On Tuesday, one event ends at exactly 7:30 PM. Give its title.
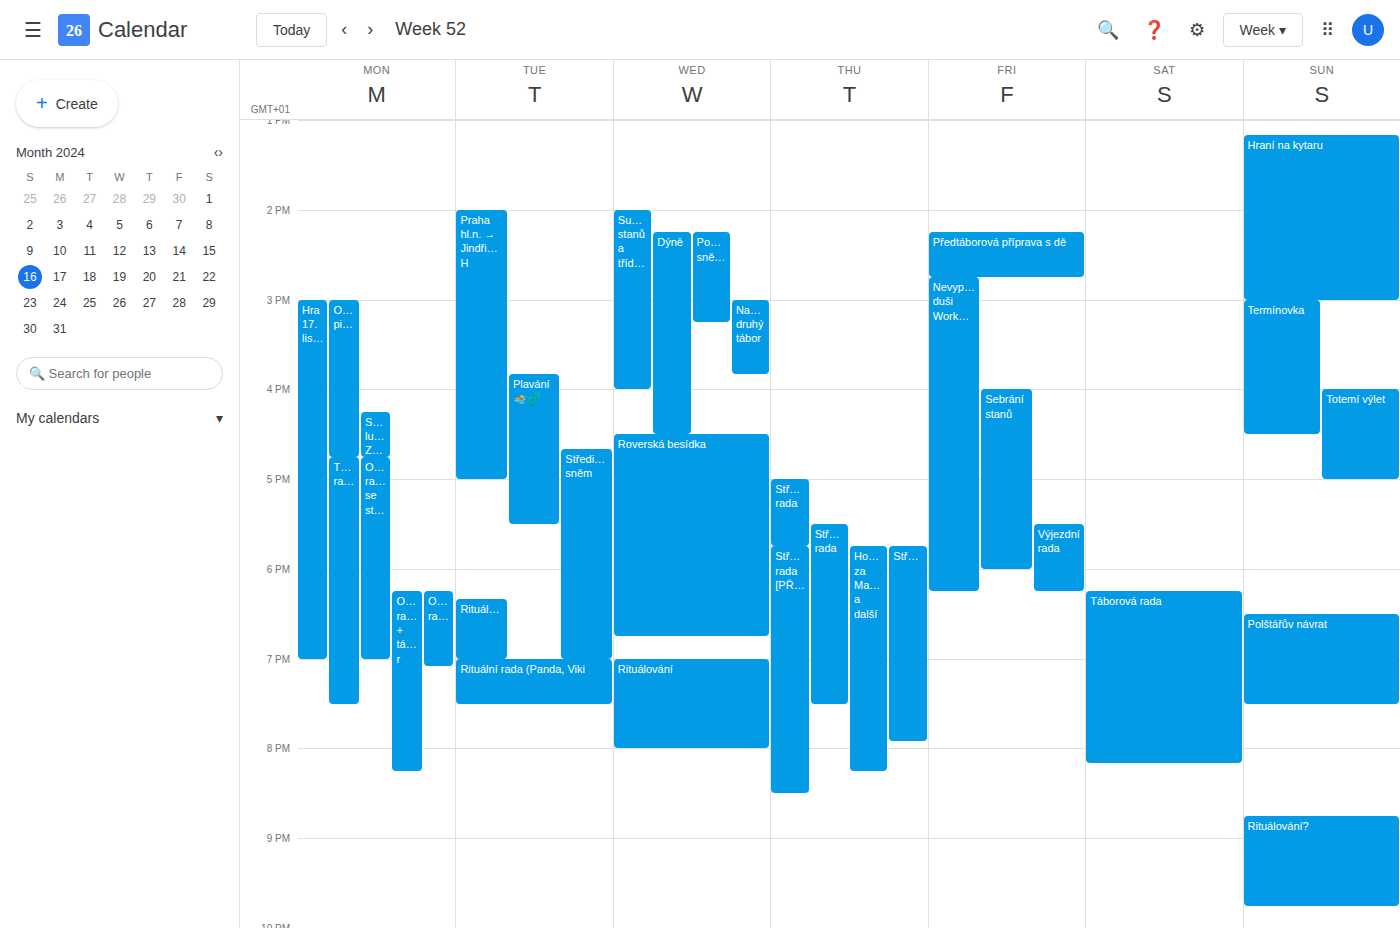
"Rituální rada (Panda, Viki"